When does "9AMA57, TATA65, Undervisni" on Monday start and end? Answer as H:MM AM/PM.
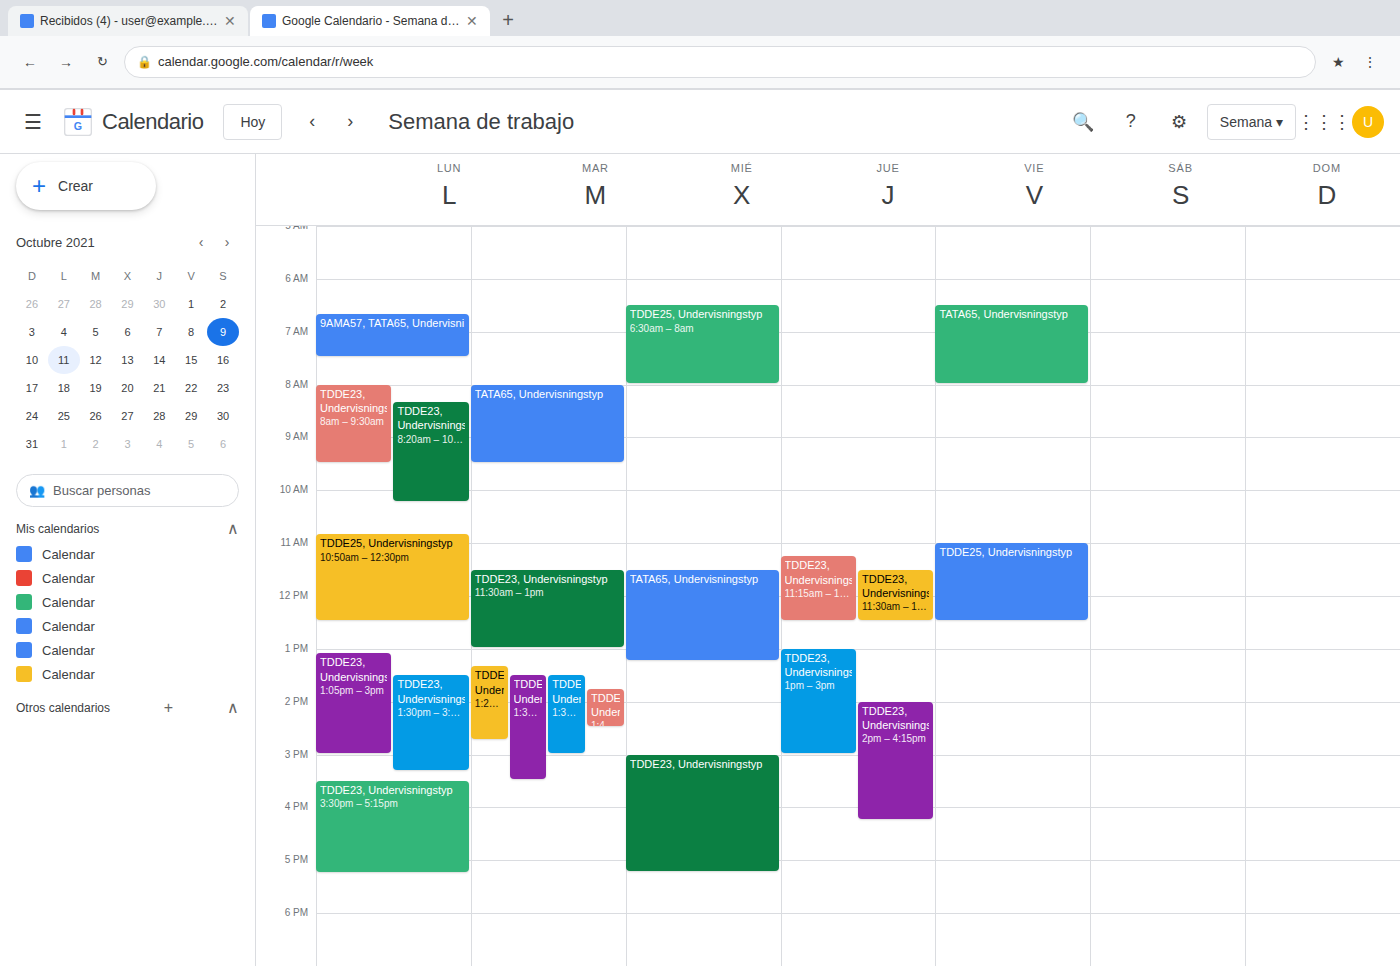
6:40 AM to 7:30 AM